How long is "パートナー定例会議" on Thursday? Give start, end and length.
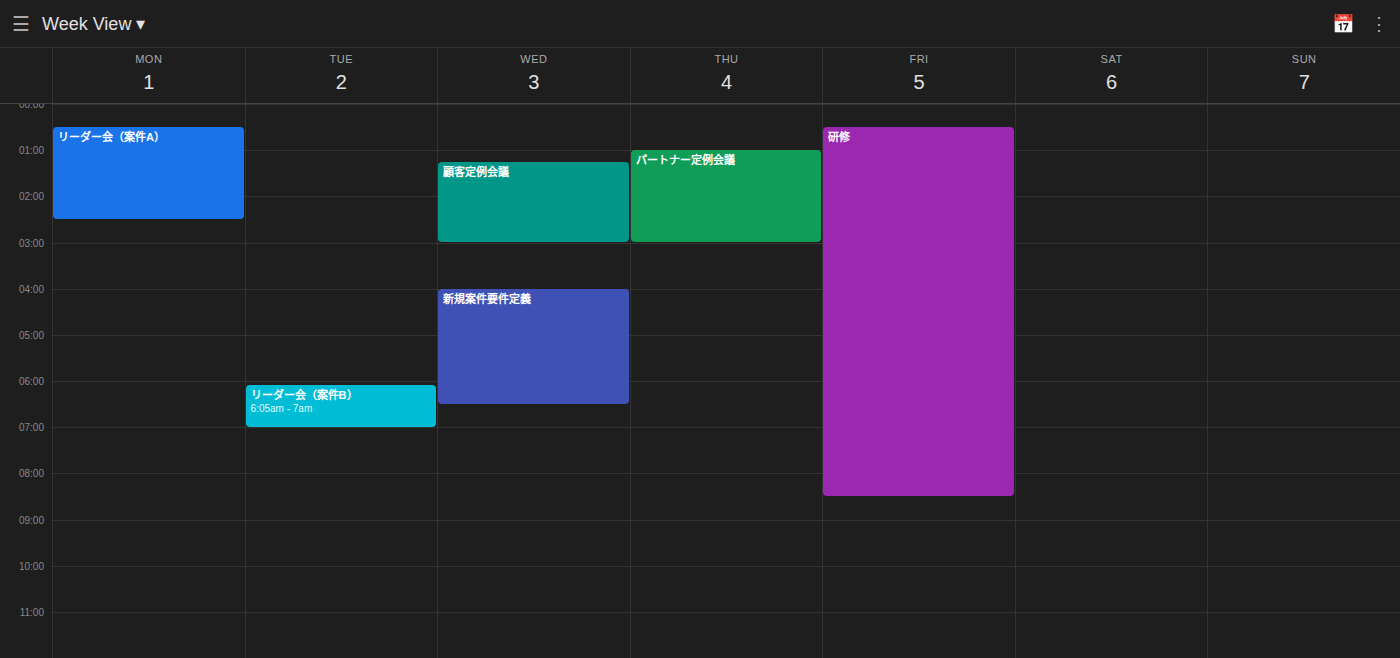
1:00 AM to 3:00 AM, 2 hours